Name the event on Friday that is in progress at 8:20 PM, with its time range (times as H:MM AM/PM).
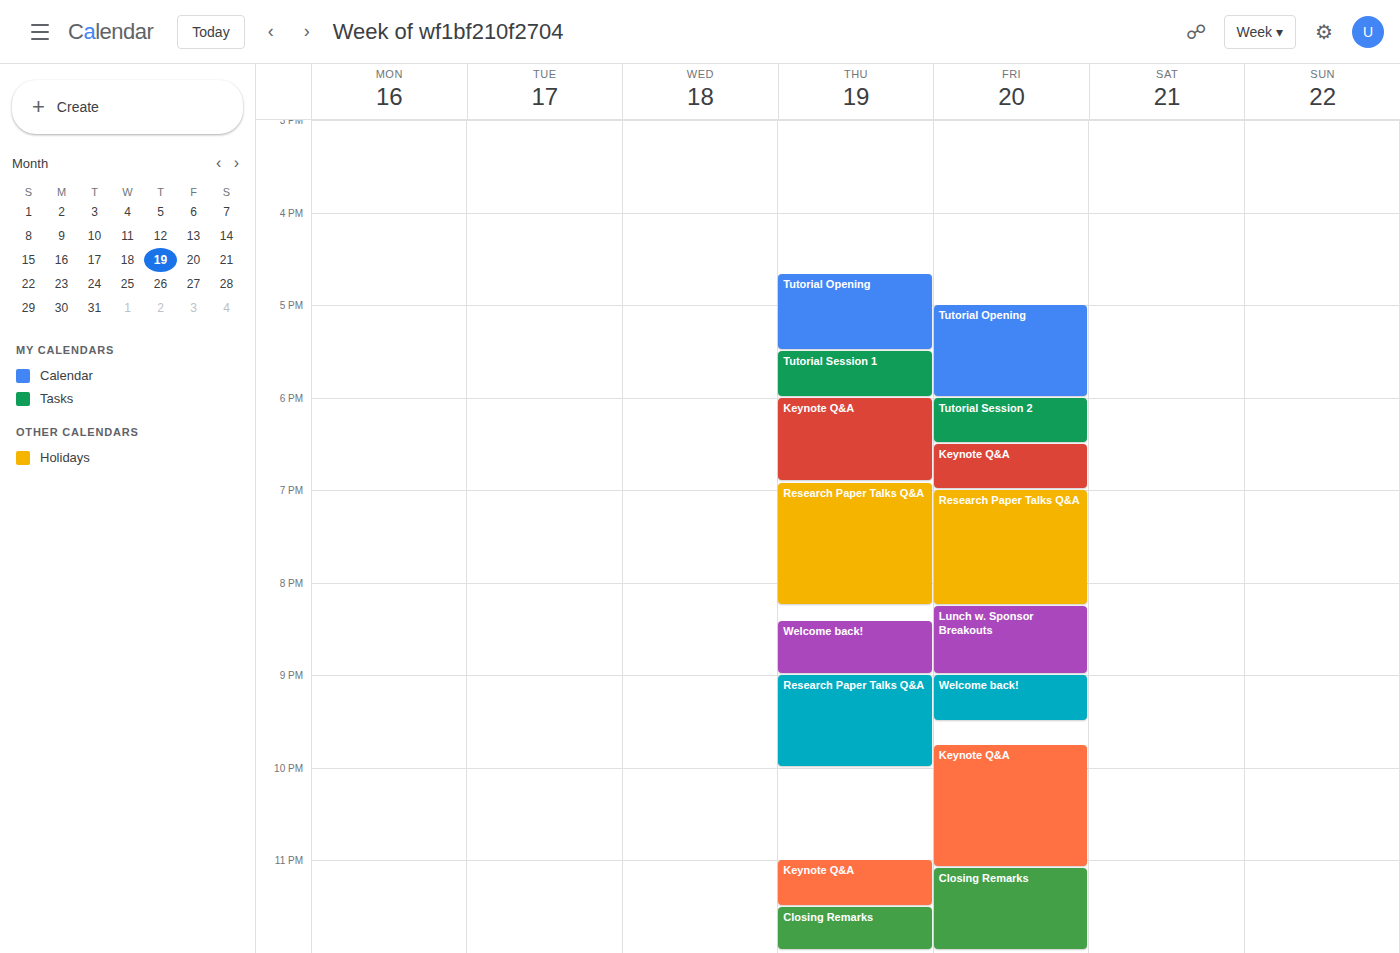
"Lunch w. Sponsor Breakouts", 8:15 PM to 9:00 PM